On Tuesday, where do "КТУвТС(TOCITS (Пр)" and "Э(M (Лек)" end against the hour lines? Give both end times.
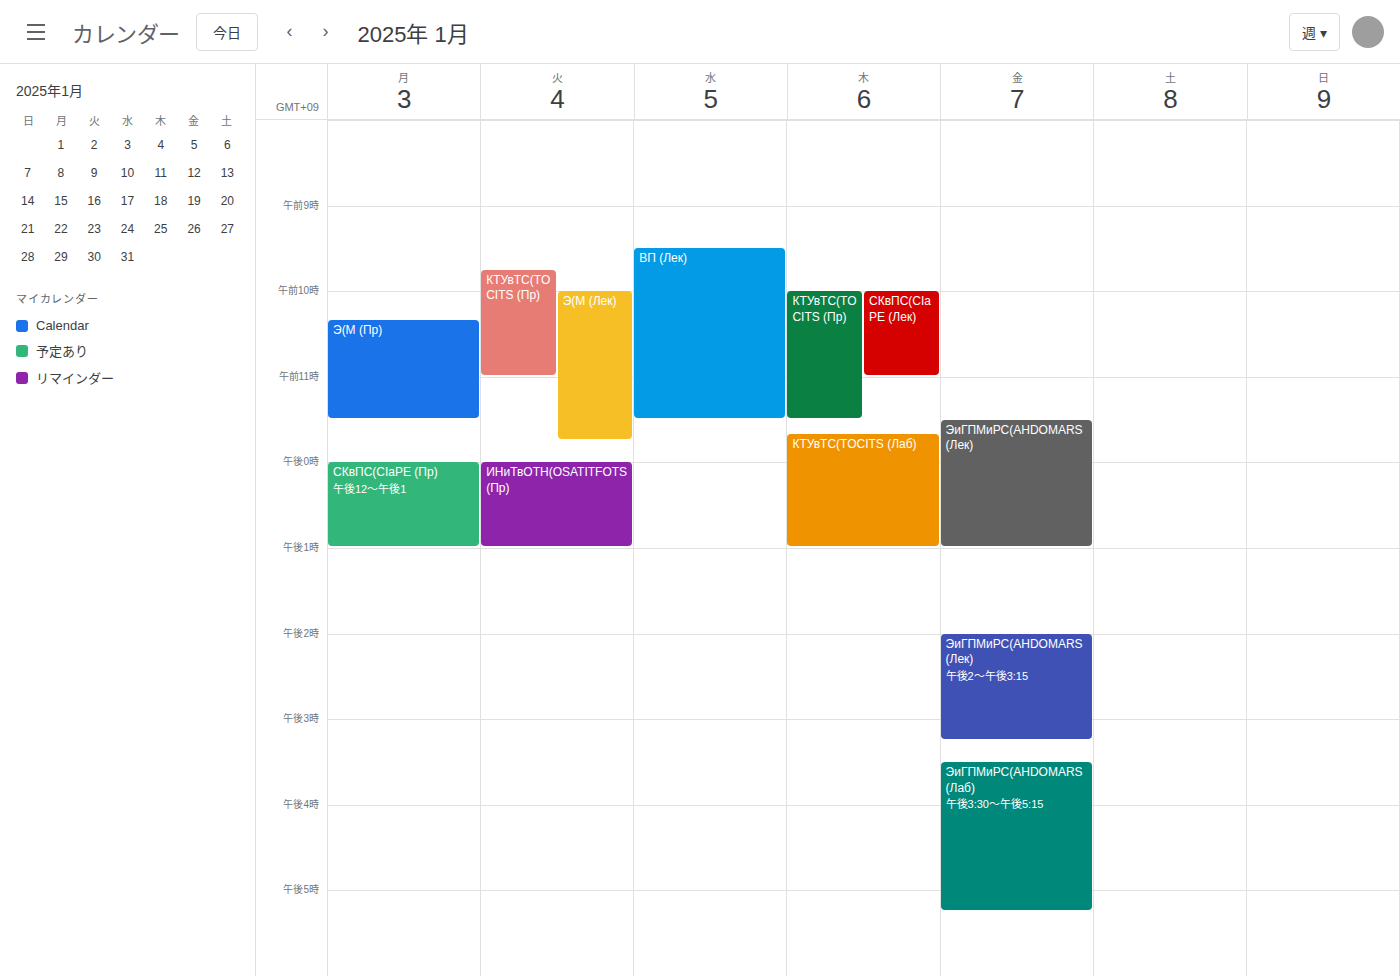
"КТУвТС(TOCITS (Пр)": 11:00 AM, exactly on the 11 AM line. "Э(M (Лек)": 11:45 AM, neither: three quarters of the way from the 11 AM line to the 12 PM line.